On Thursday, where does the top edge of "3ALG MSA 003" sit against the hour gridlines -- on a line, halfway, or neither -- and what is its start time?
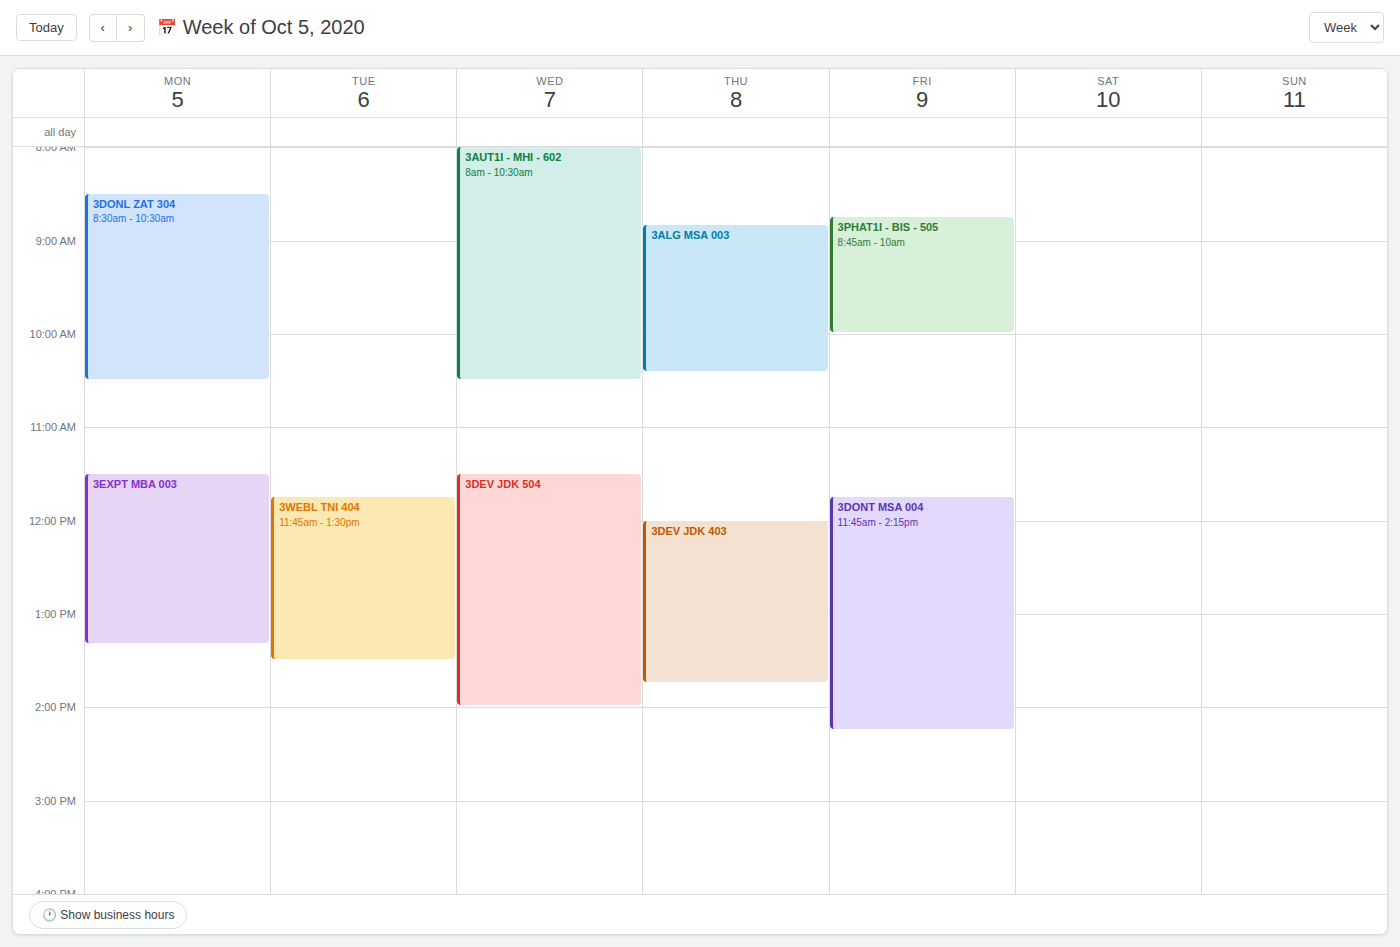
8:50 AM -- neither: 50 minutes below the 8 AM line and 10 minutes above the 9 AM line.